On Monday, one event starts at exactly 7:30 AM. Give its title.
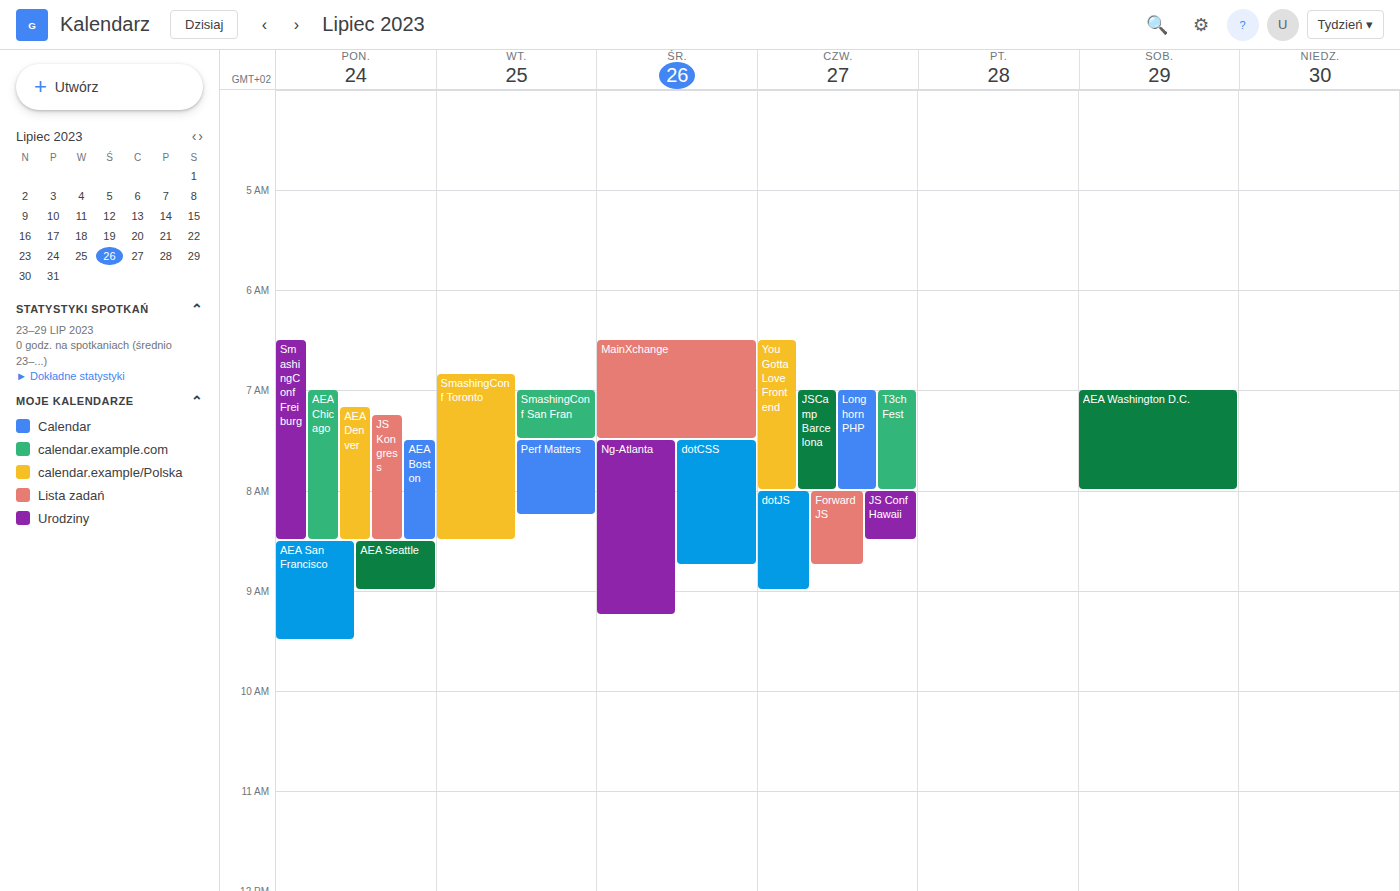
"AEA Boston"